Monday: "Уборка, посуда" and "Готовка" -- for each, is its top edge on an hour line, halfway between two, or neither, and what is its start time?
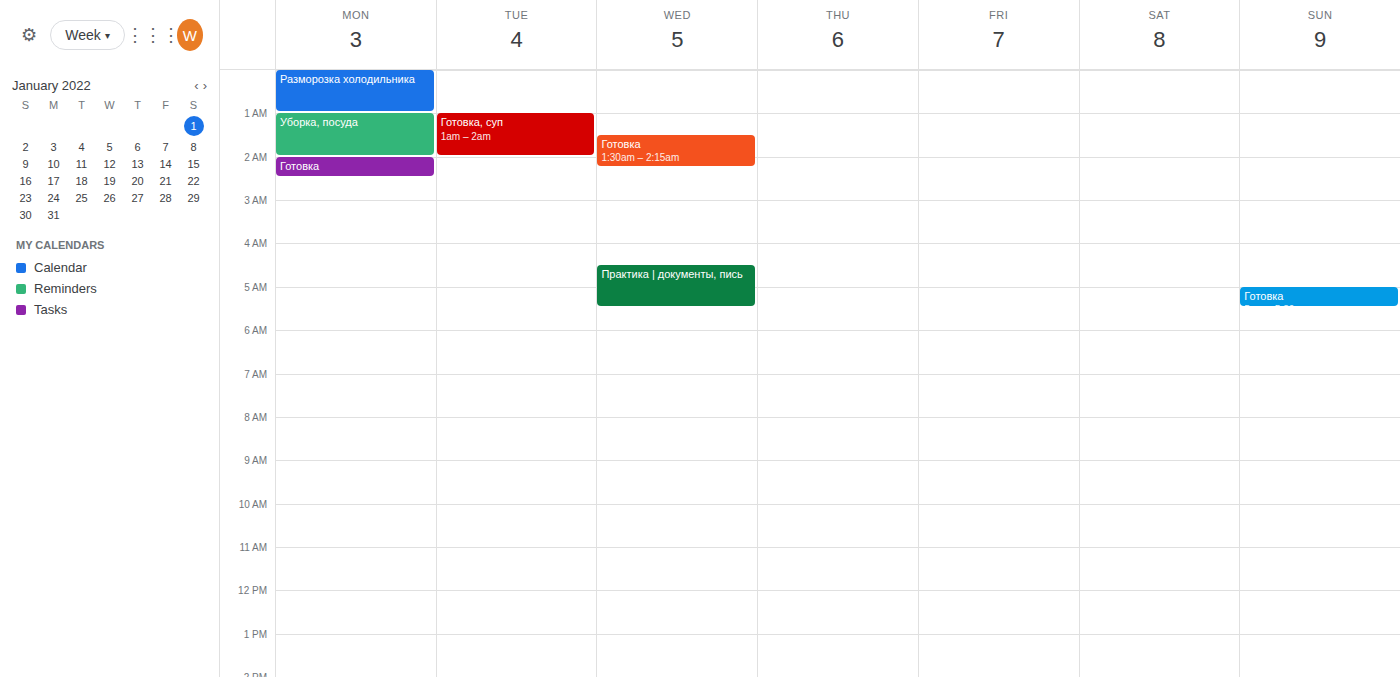
"Уборка, посуда": 1:00 AM, exactly on the 1 AM line. "Готовка": 2:00 AM, exactly on the 2 AM line.